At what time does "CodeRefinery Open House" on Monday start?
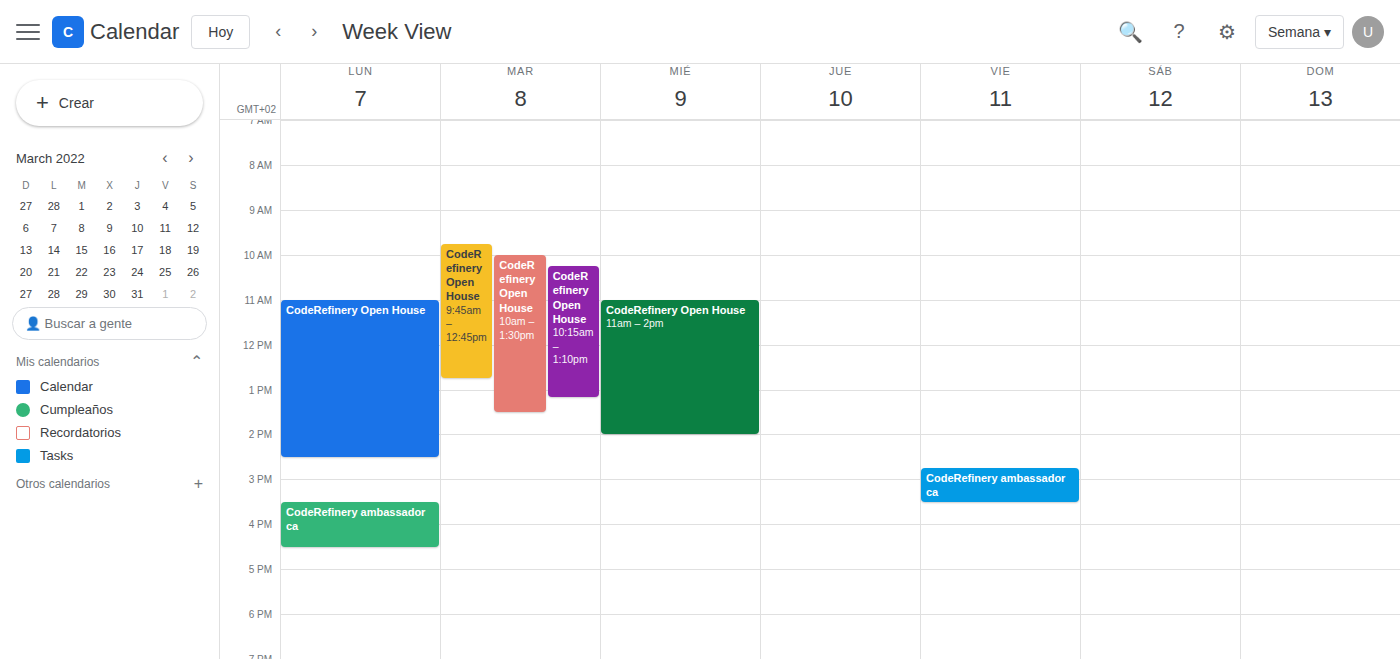
11:00 AM